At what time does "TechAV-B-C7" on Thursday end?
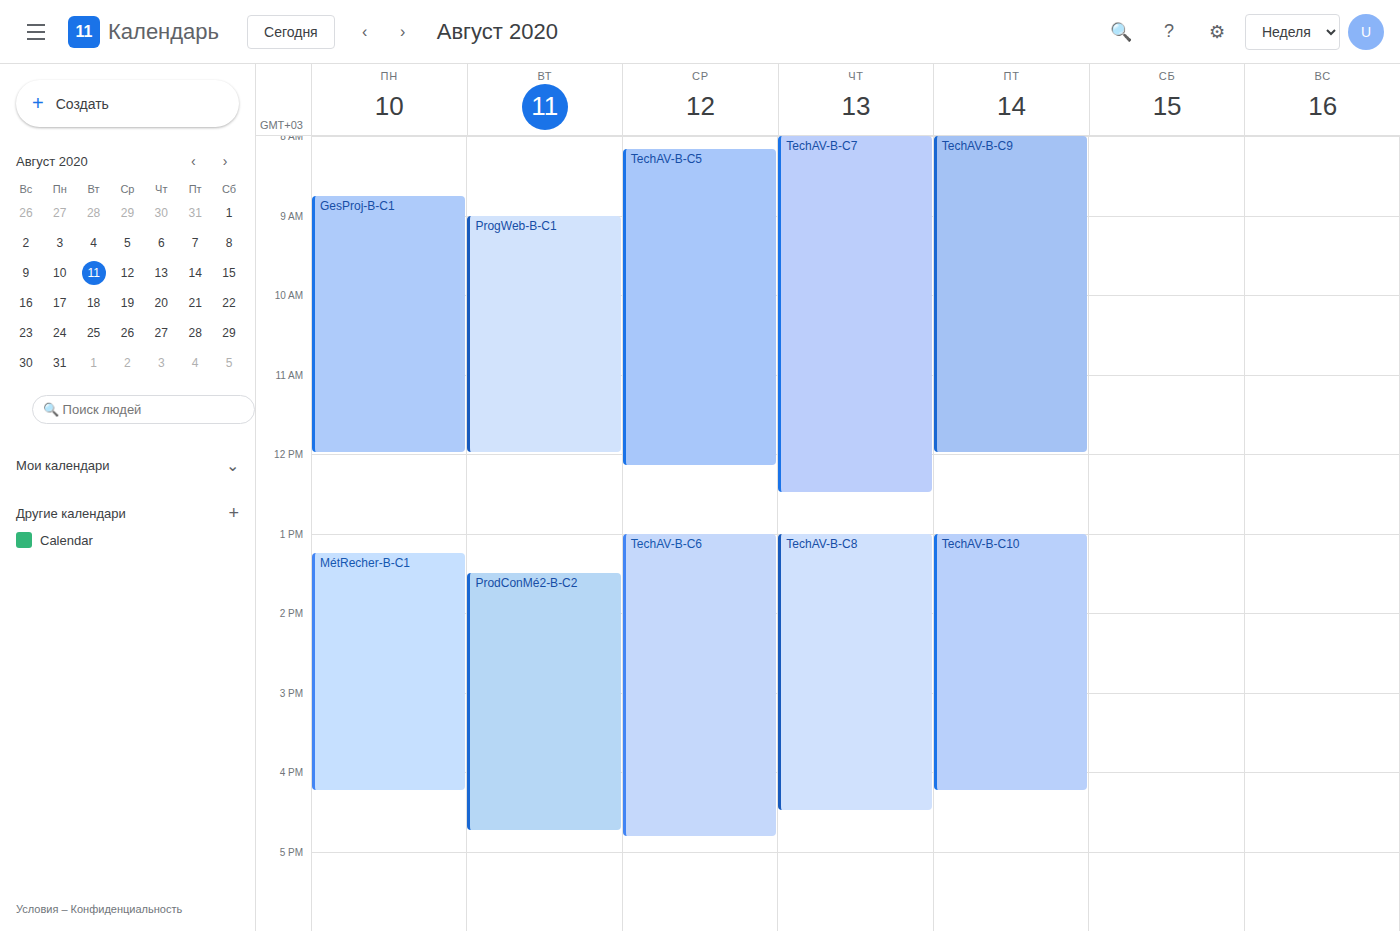
12:30